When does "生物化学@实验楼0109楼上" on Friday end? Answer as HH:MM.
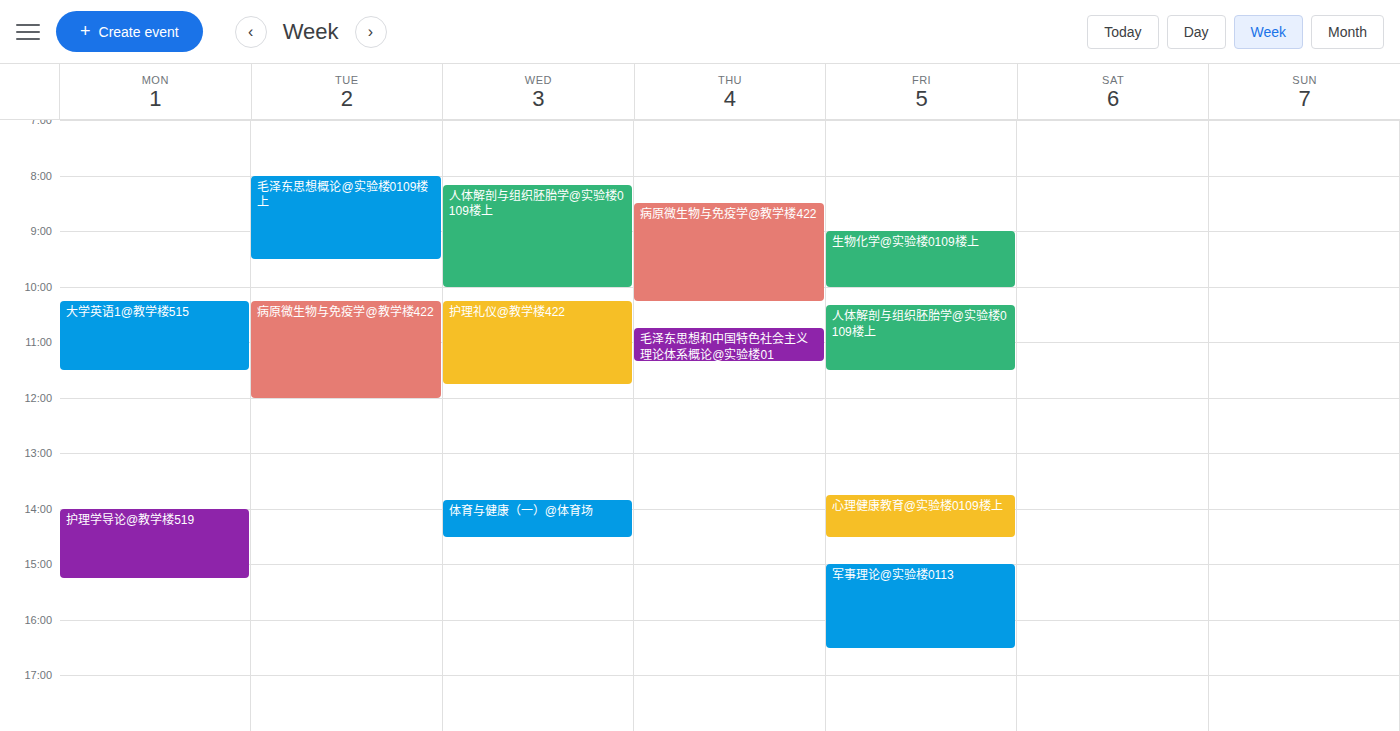
10:00